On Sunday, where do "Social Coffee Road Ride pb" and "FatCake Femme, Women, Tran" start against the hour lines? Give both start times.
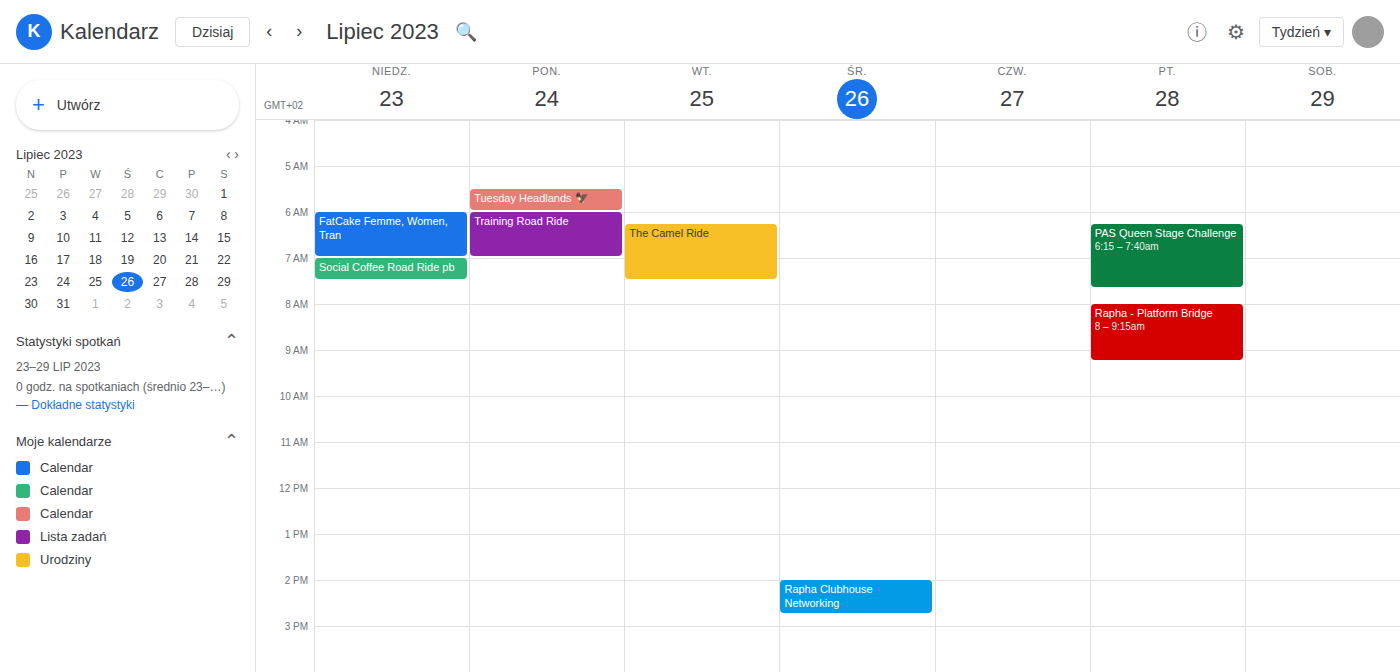
"Social Coffee Road Ride pb": 7:00 AM, exactly on the 7 AM line. "FatCake Femme, Women, Tran": 6:00 AM, exactly on the 6 AM line.